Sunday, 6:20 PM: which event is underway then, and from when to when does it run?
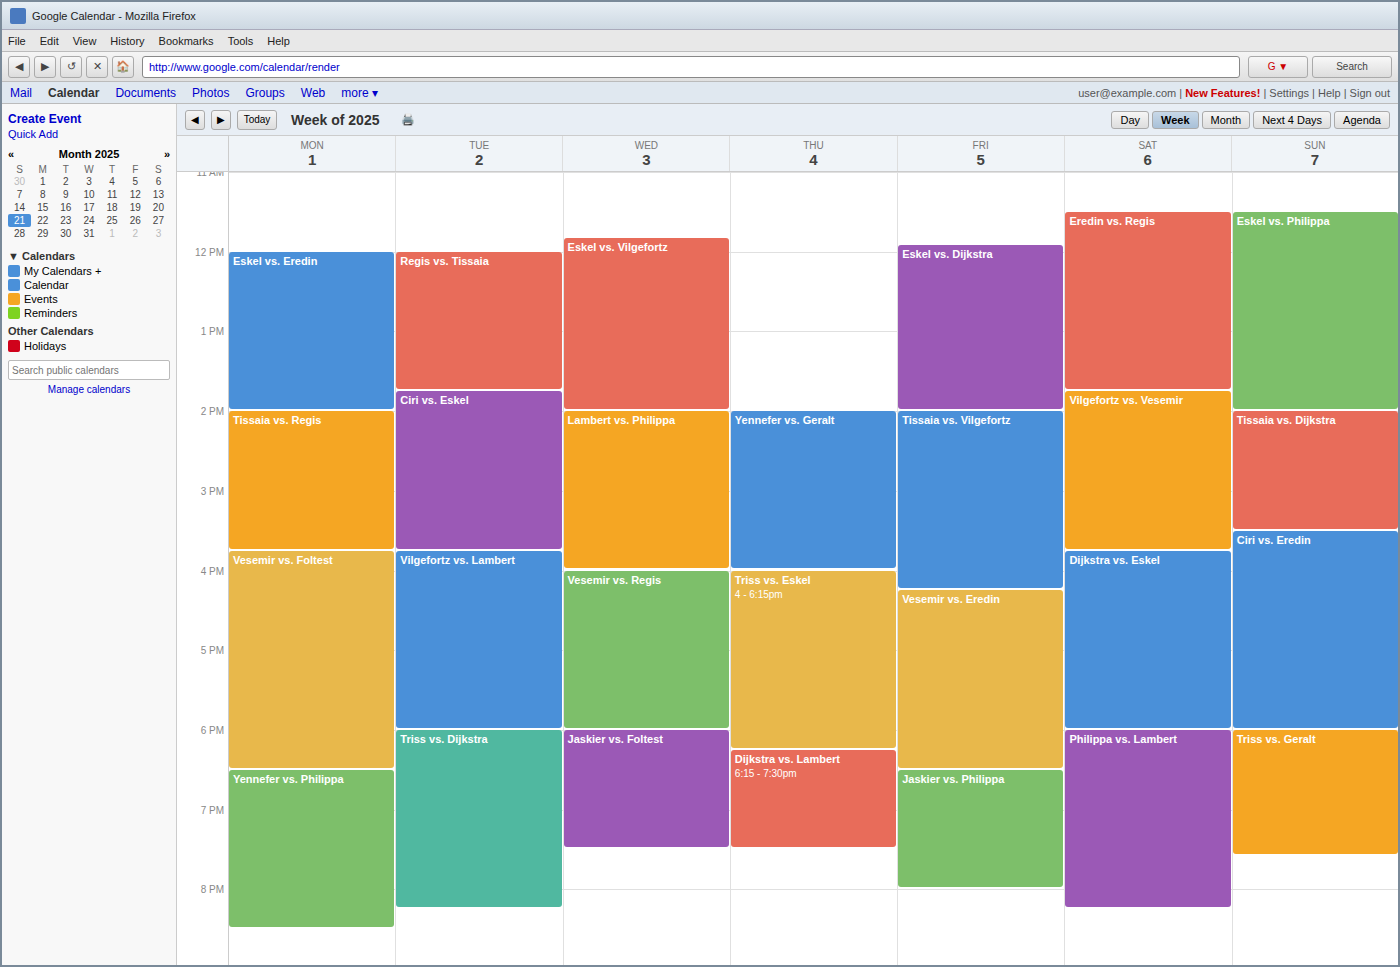
"Triss vs. Geralt", 6:00 PM to 7:35 PM